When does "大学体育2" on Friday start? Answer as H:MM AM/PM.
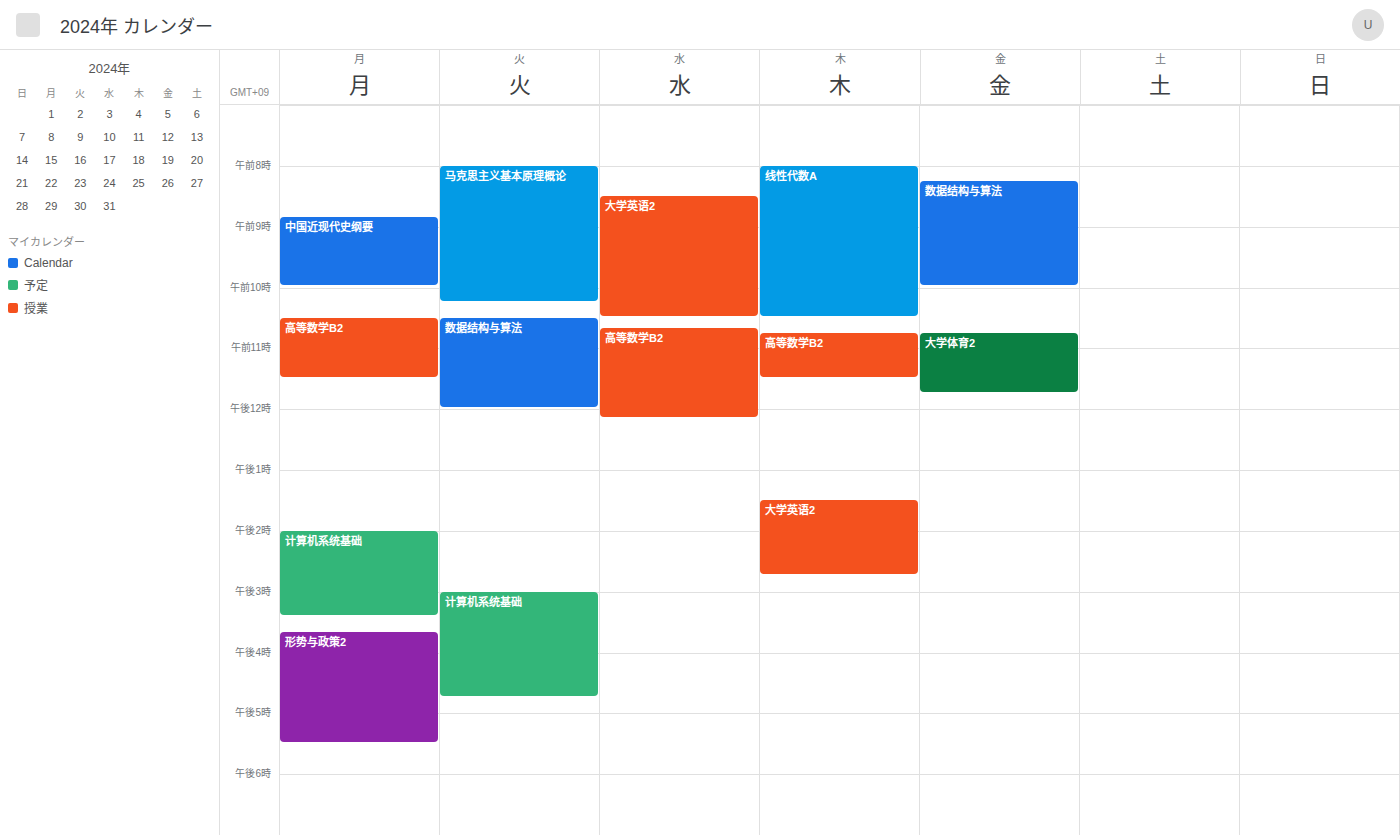
10:45 AM